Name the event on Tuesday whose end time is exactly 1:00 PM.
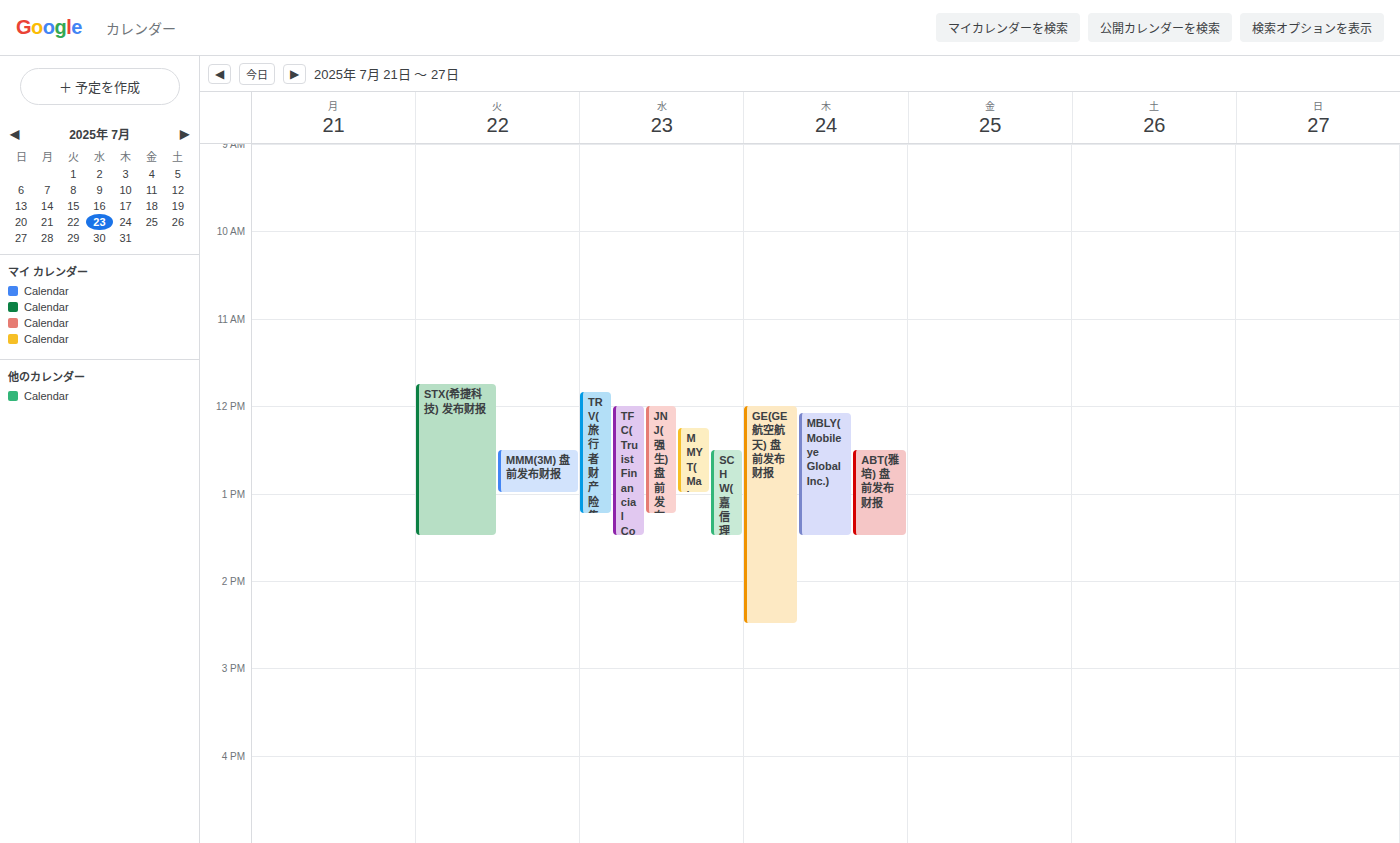
"MMM(3M) 盘前发布财报"